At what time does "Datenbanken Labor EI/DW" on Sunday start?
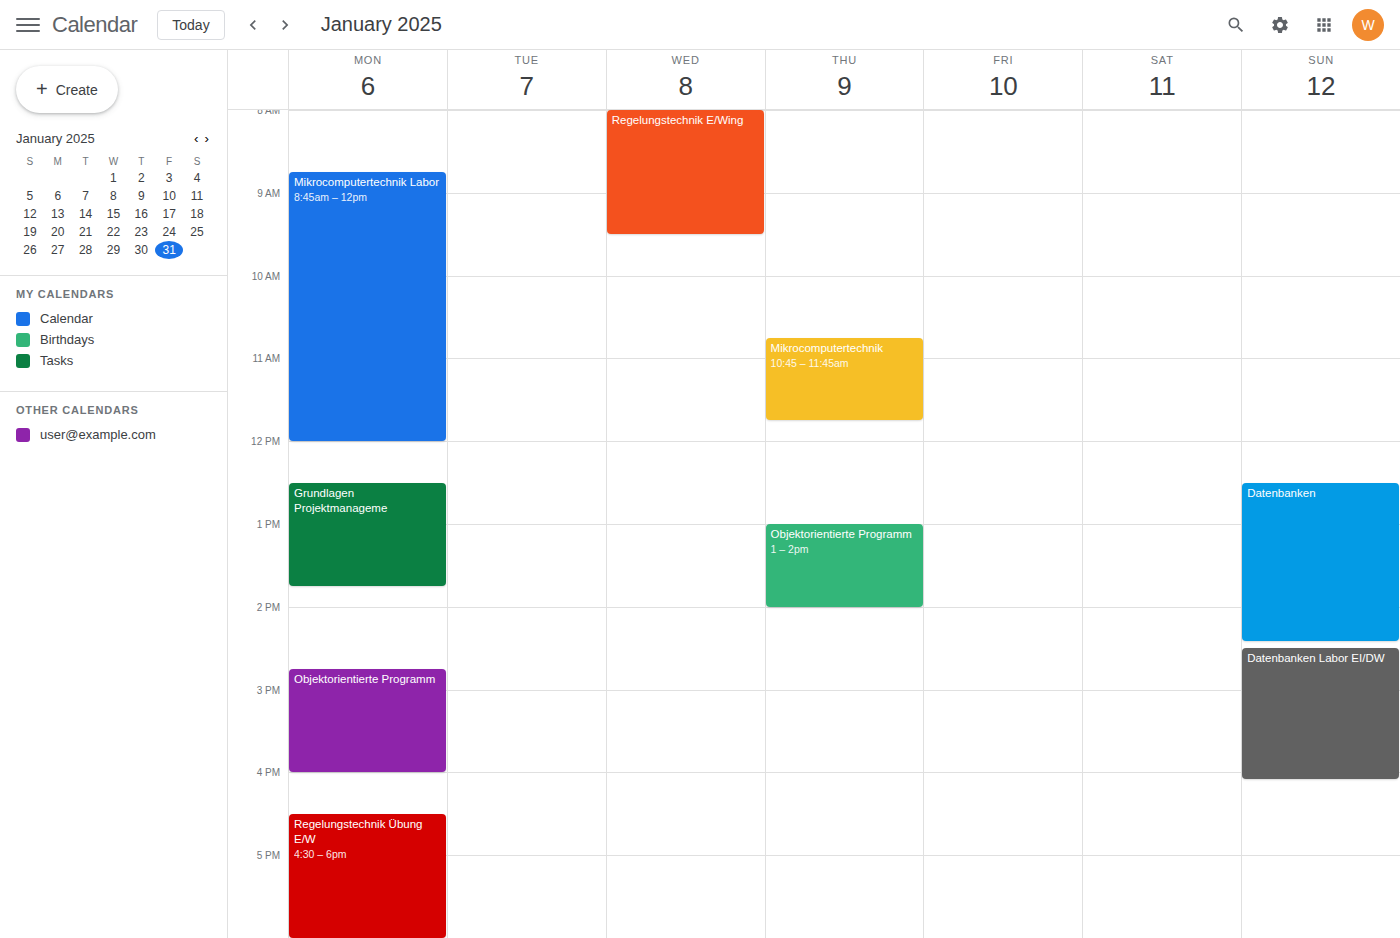
2:30 PM